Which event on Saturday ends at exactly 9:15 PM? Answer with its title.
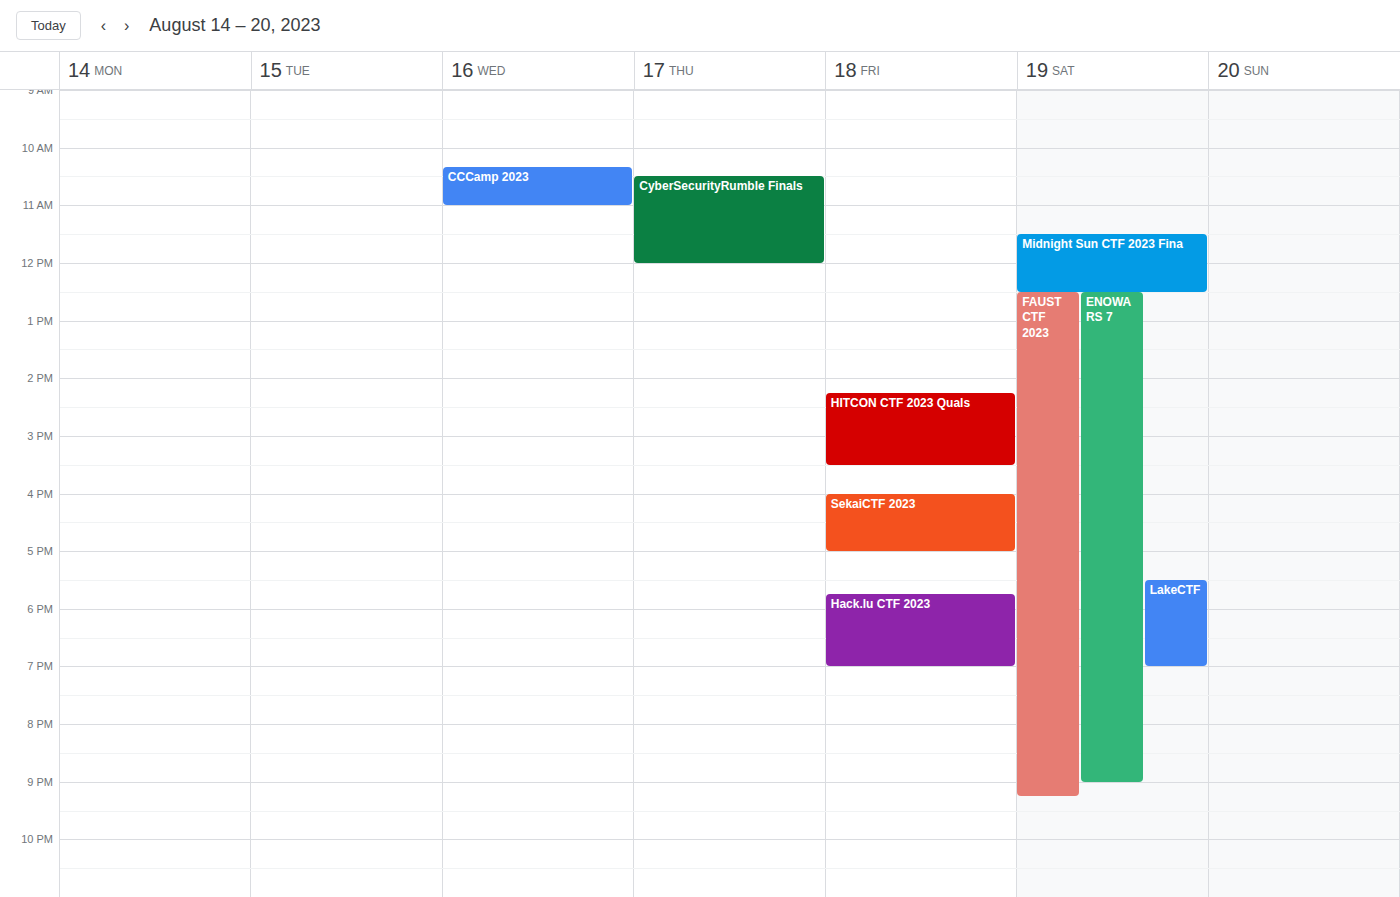
"FAUST CTF 2023"